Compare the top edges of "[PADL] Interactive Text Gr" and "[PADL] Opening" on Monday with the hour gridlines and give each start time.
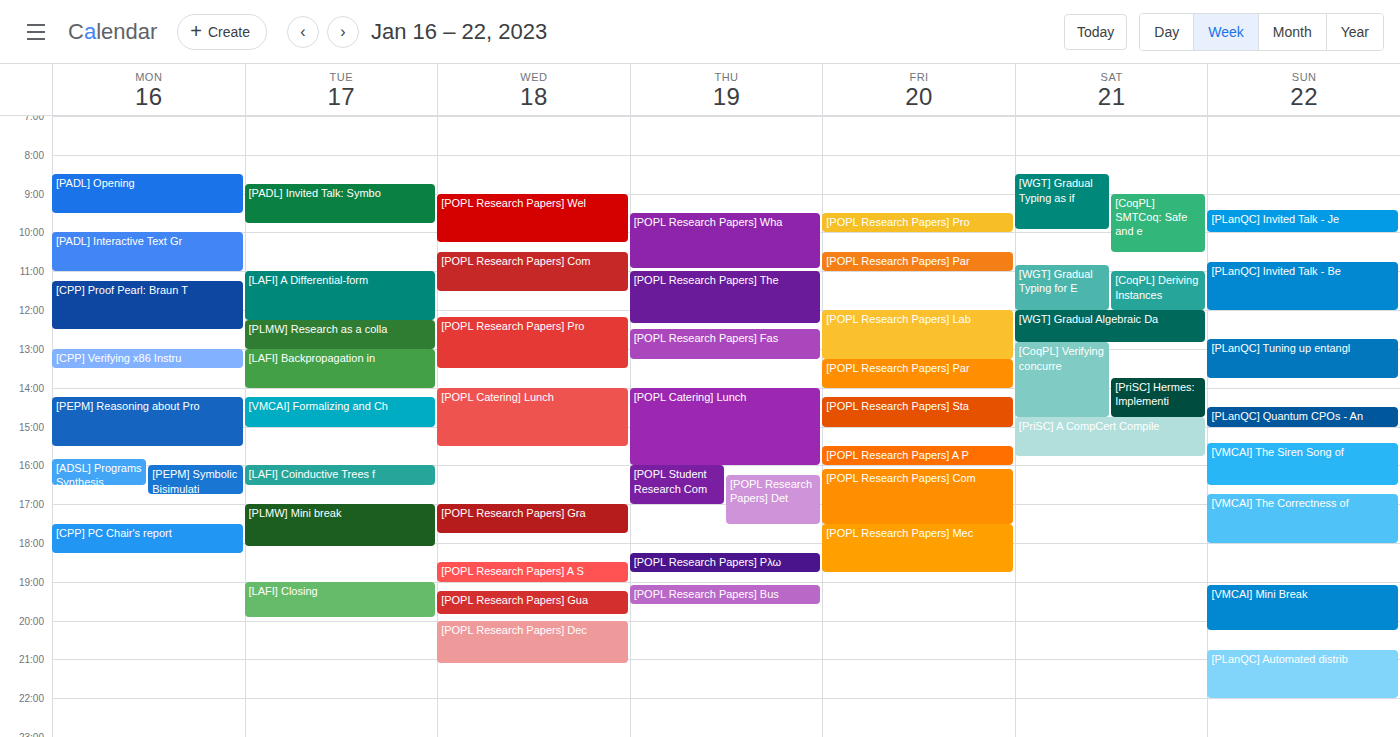
"[PADL] Interactive Text Gr": 10:00 AM, exactly on the 10 AM line. "[PADL] Opening": 8:30 AM, halfway between the 8 AM and 9 AM lines.